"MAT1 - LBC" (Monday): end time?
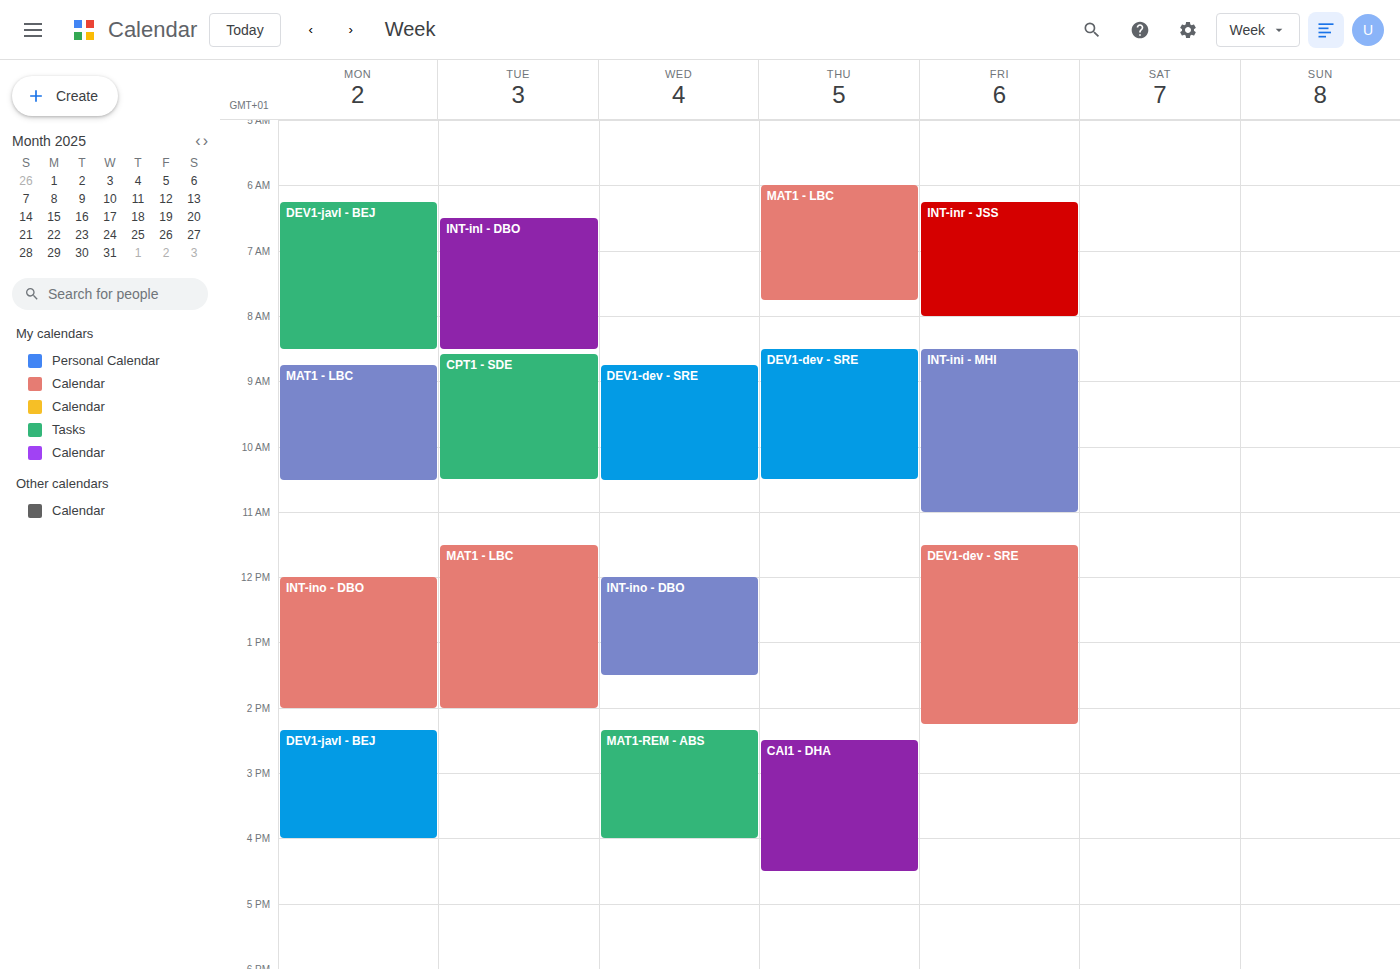
10:30 AM